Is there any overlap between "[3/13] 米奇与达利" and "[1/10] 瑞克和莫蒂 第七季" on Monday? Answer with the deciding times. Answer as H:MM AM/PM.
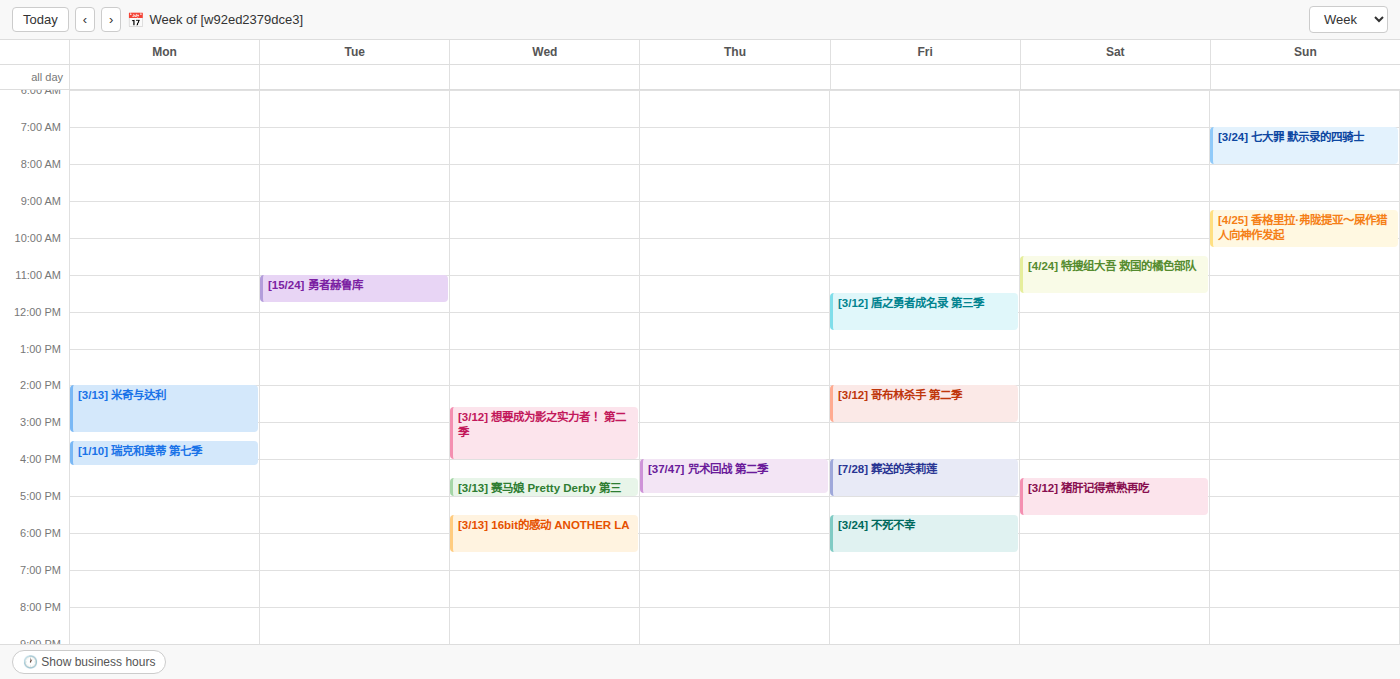
"[3/13] 米奇与达利" ends at 3:15 PM and "[1/10] 瑞克和莫蒂 第七季" starts at 3:30 PM -- no overlap.